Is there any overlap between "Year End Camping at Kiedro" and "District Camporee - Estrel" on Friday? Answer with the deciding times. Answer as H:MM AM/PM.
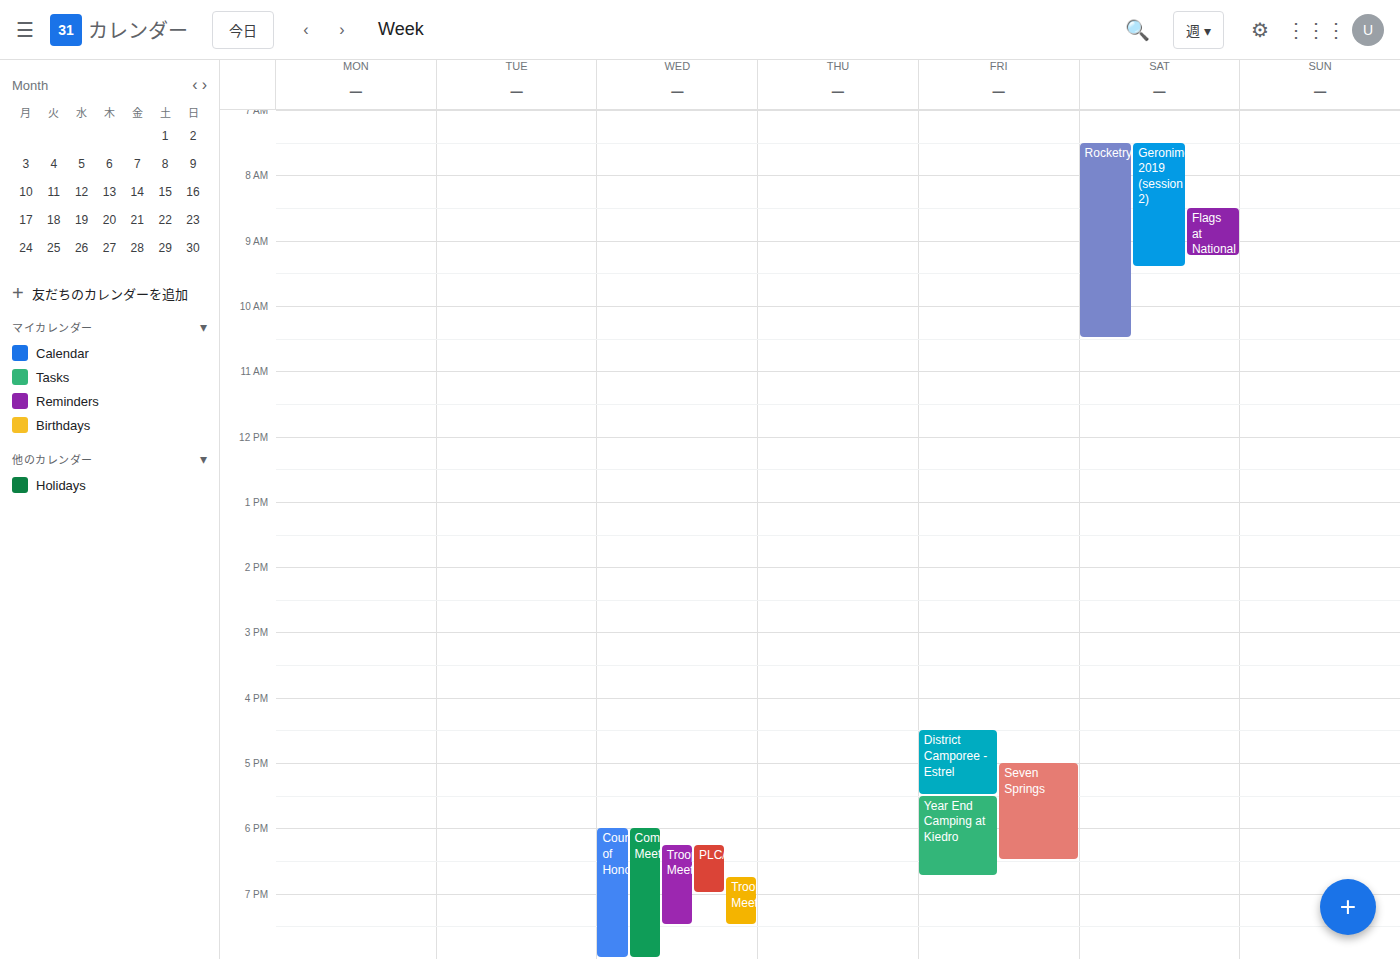
"District Camporee - Estrel" ends at 5:30 PM, exactly when "Year End Camping at Kiedro" starts -- they touch but do not overlap.